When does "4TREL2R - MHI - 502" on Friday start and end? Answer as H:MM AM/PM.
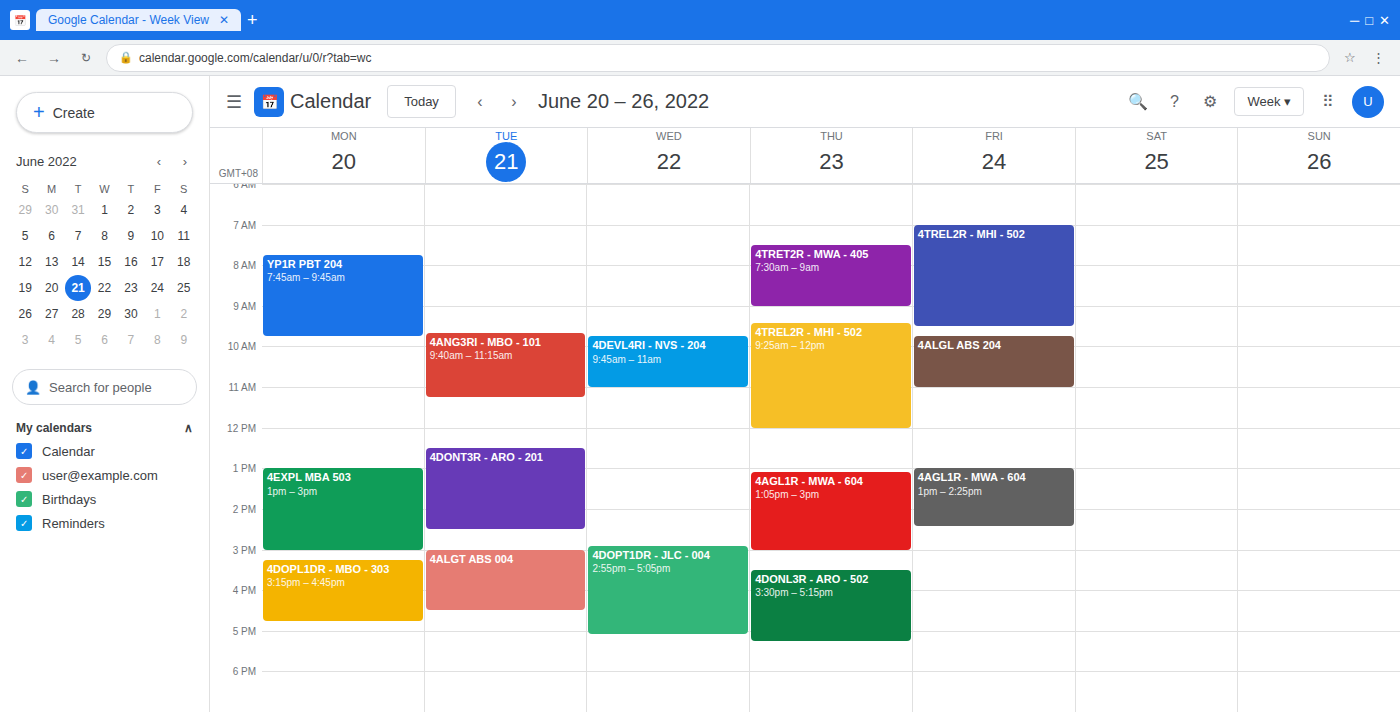
7:00 AM to 9:30 AM